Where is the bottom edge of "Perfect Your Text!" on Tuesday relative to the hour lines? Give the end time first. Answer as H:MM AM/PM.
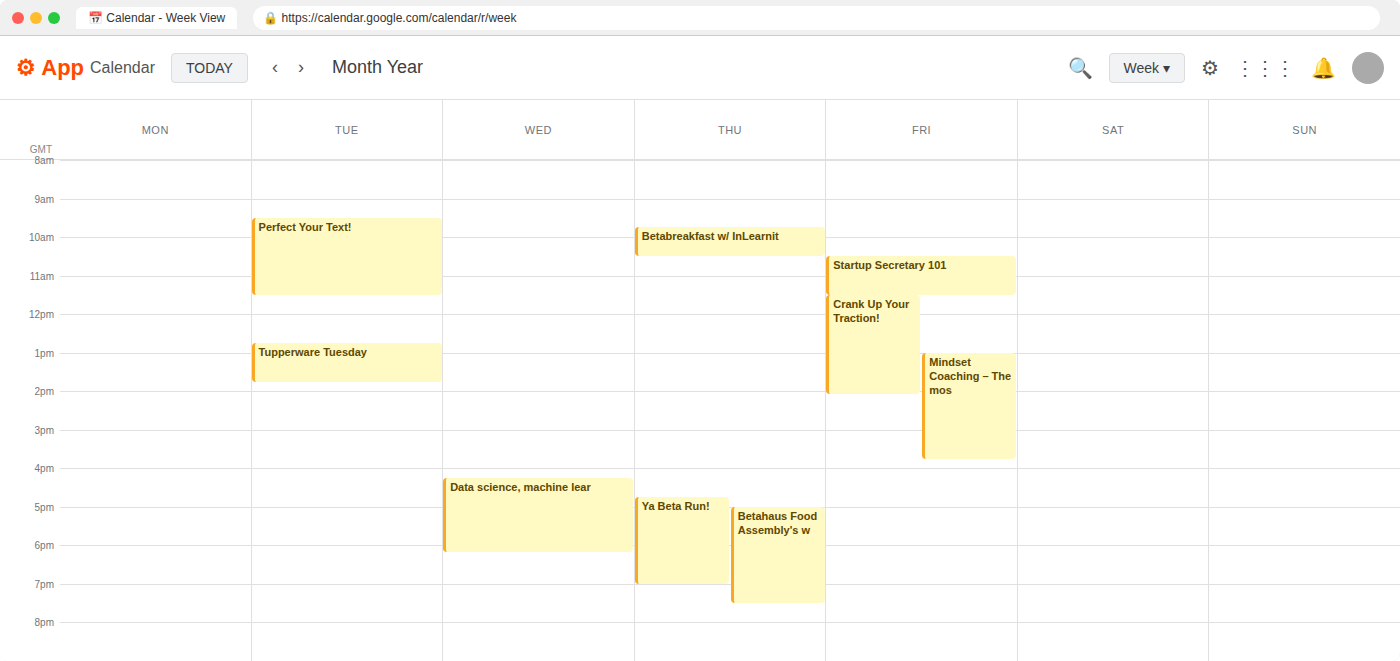
11:30 AM -- halfway between the 11 AM and 12 PM lines.